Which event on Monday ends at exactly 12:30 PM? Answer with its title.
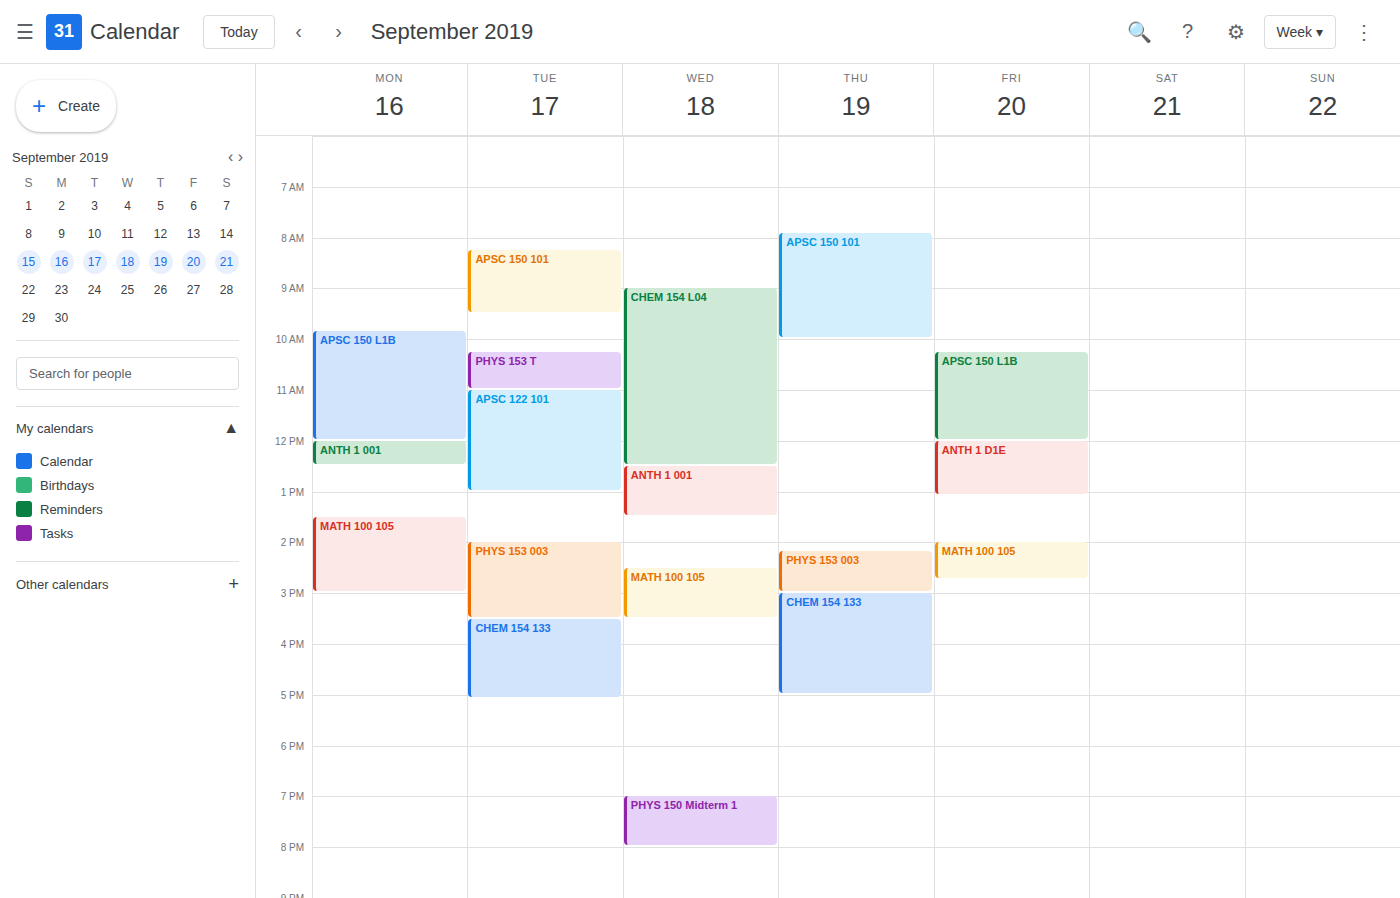
"ANTH 1 001"